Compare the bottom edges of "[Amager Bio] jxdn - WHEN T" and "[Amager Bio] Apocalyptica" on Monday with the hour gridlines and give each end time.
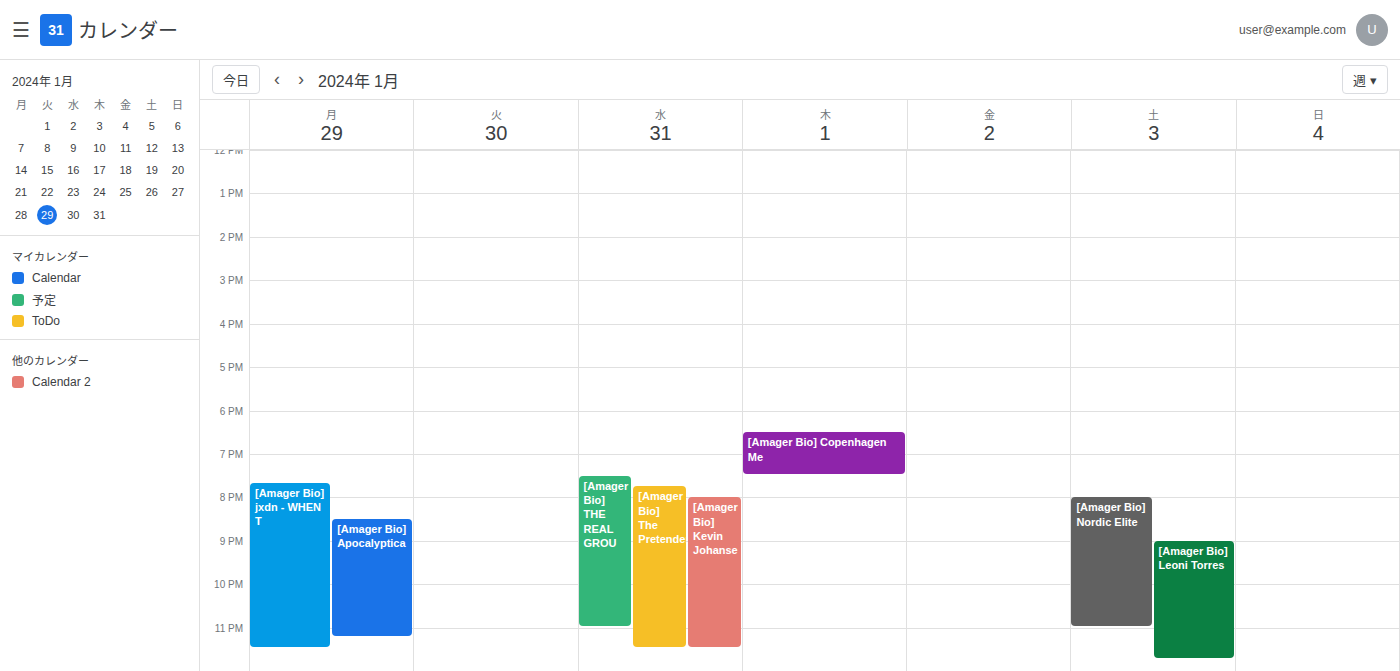
"[Amager Bio] jxdn - WHEN T": 11:30 PM, halfway between the 11 PM and 12 AM lines. "[Amager Bio] Apocalyptica": 11:15 PM, neither: a quarter of the way from the 11 PM line to the 12 AM line.